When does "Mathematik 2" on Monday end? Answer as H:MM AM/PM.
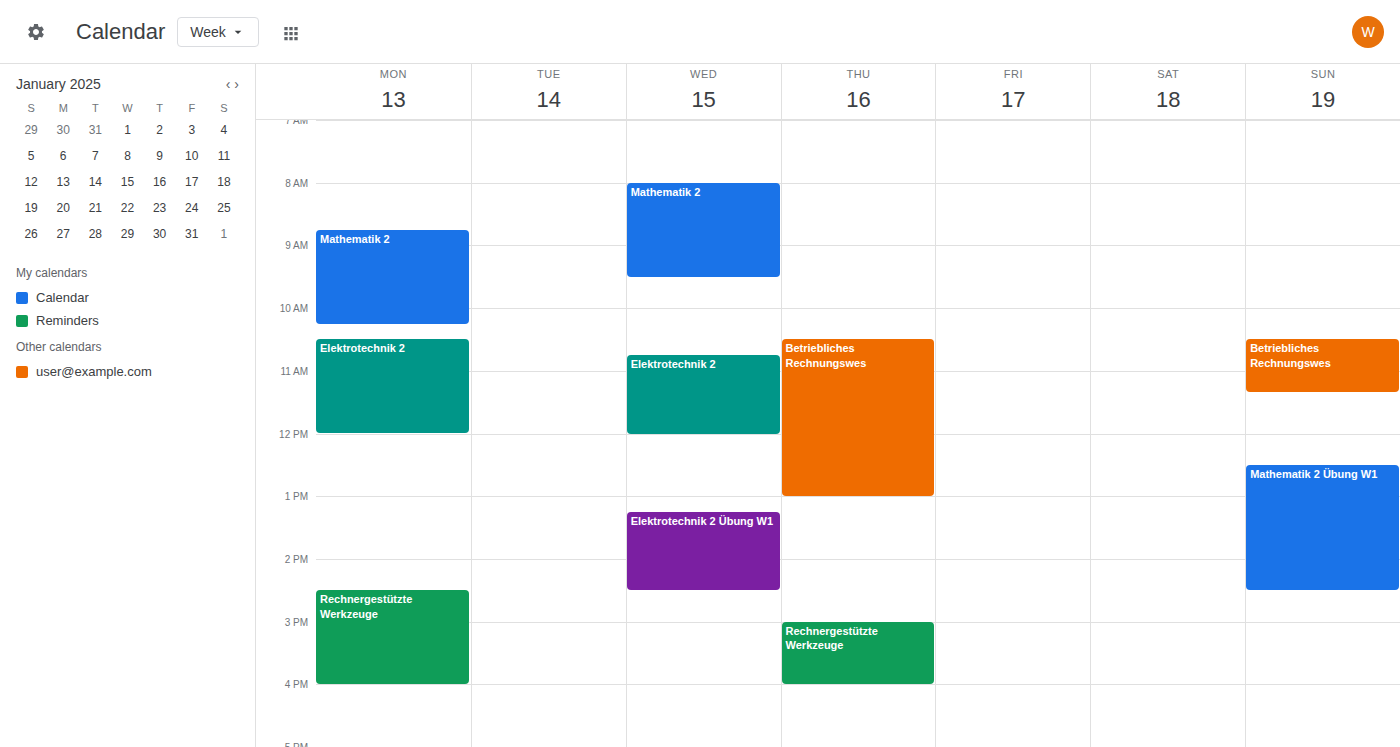
10:15 AM